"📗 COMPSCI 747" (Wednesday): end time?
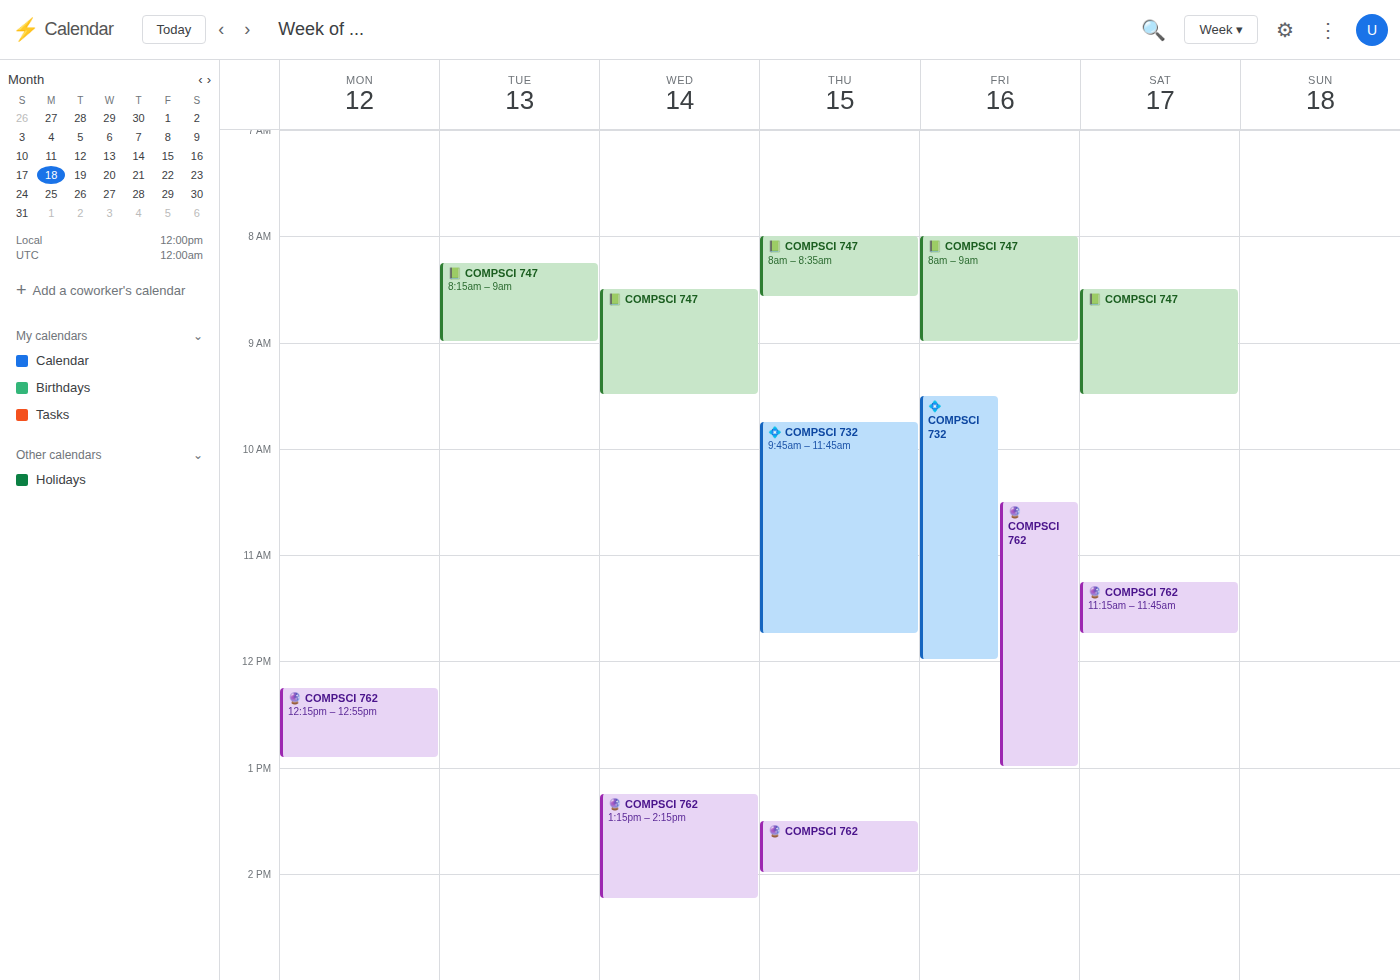
9:30 AM